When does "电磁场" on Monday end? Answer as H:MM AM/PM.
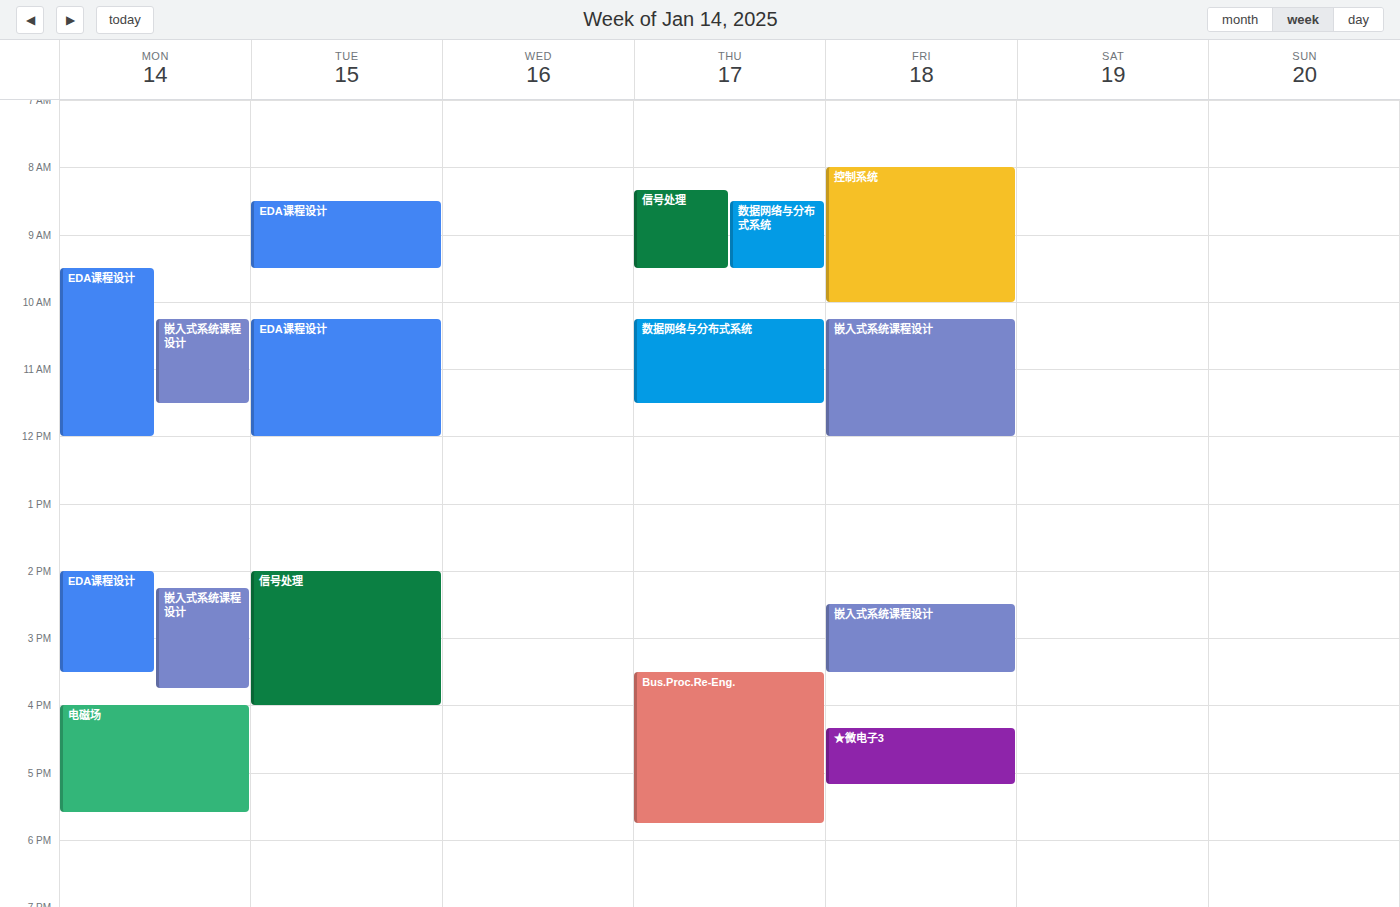
5:35 PM